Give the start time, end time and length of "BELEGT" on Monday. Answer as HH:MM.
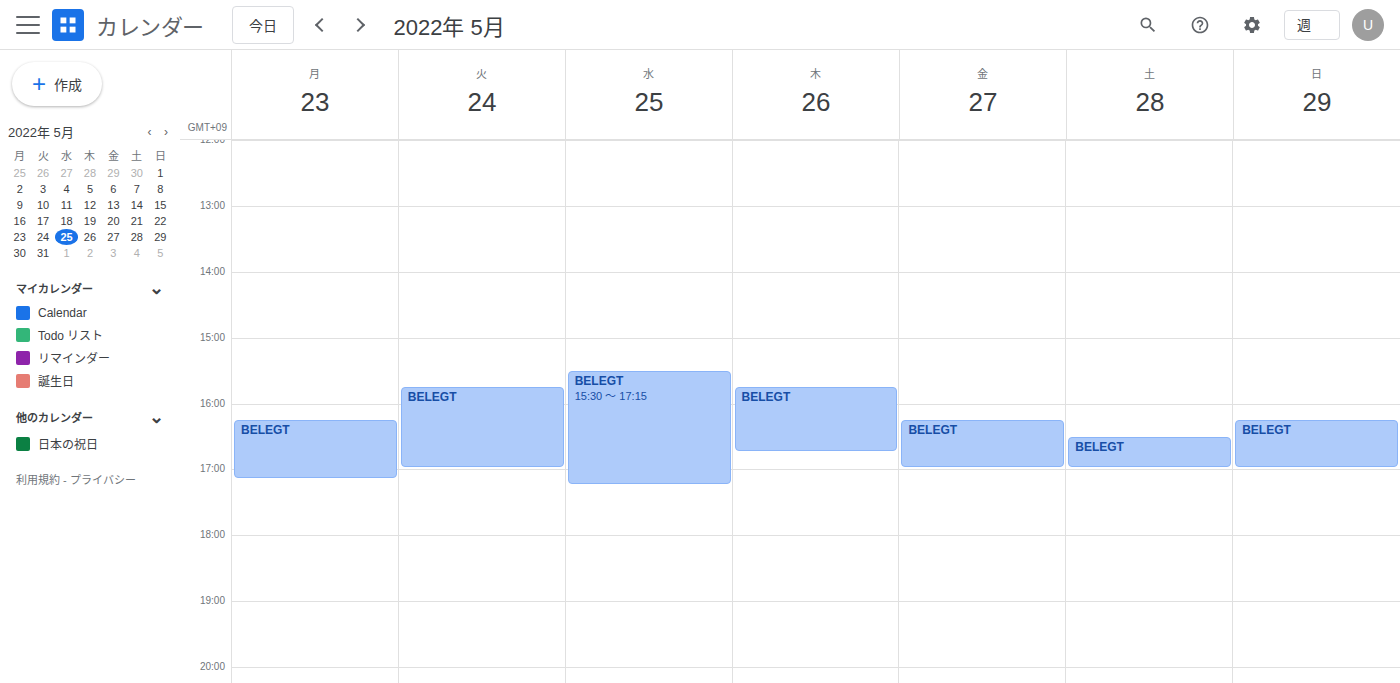
16:15 to 17:10, 55 minutes